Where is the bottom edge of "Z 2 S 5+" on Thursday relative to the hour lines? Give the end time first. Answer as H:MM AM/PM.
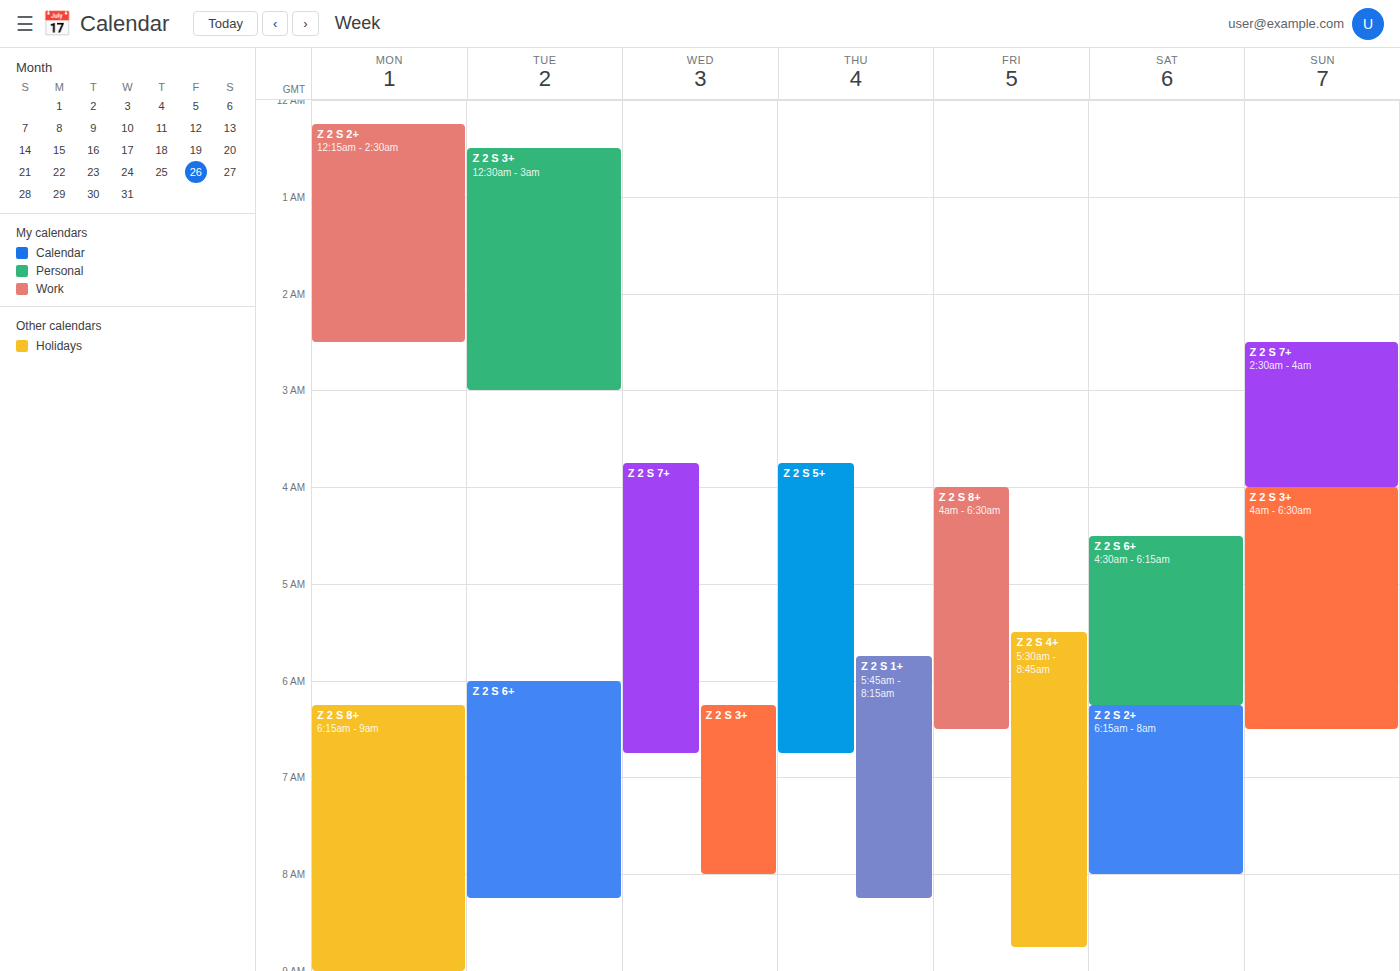
6:45 AM -- neither: three quarters of the way from the 6 AM line to the 7 AM line.